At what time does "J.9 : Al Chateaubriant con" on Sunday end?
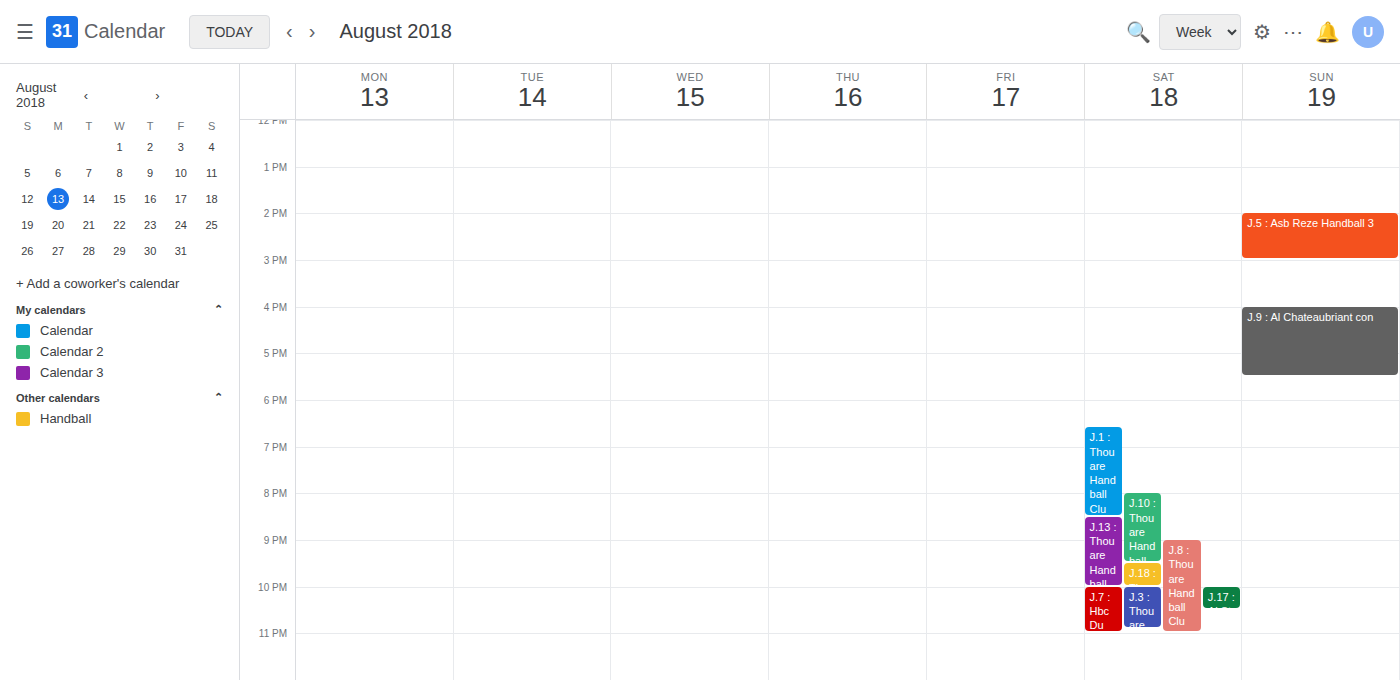
5:30 PM